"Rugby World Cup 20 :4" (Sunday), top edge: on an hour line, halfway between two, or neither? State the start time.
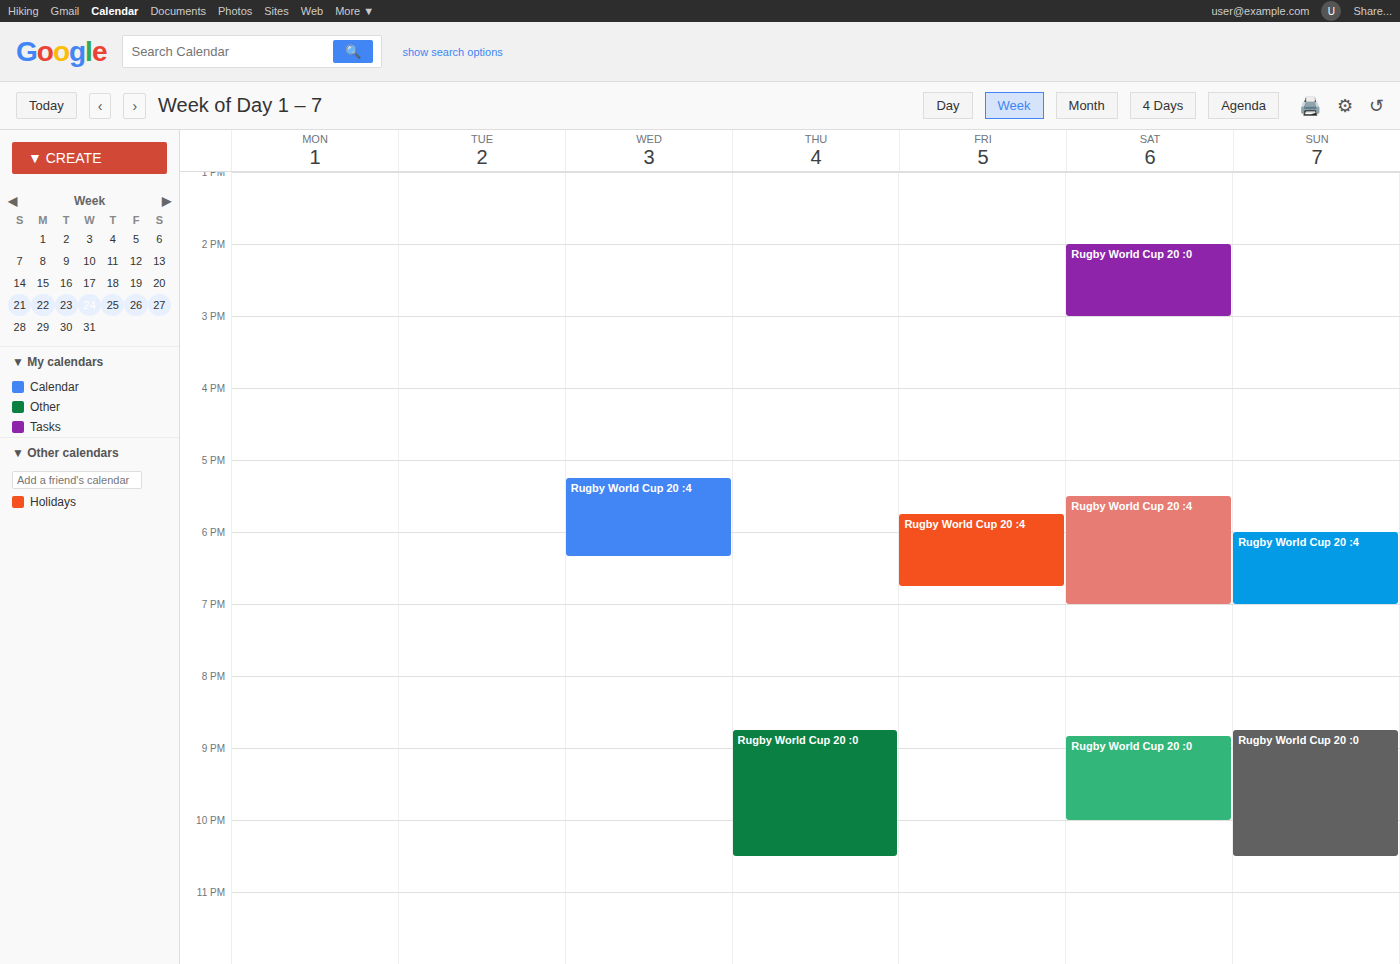
6:00 PM -- exactly on the 6 PM line.